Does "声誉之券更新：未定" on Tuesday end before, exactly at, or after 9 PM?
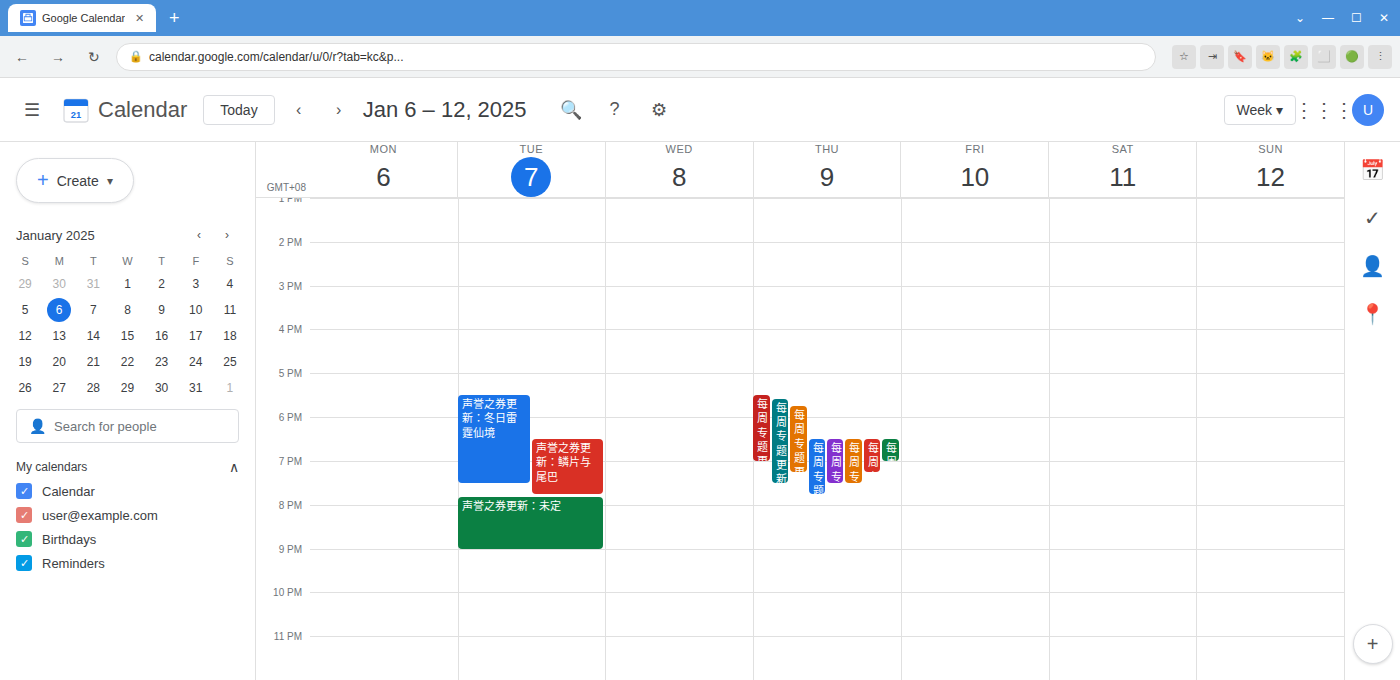
9:00 PM -- exactly at 9 PM, on the 9 PM line.